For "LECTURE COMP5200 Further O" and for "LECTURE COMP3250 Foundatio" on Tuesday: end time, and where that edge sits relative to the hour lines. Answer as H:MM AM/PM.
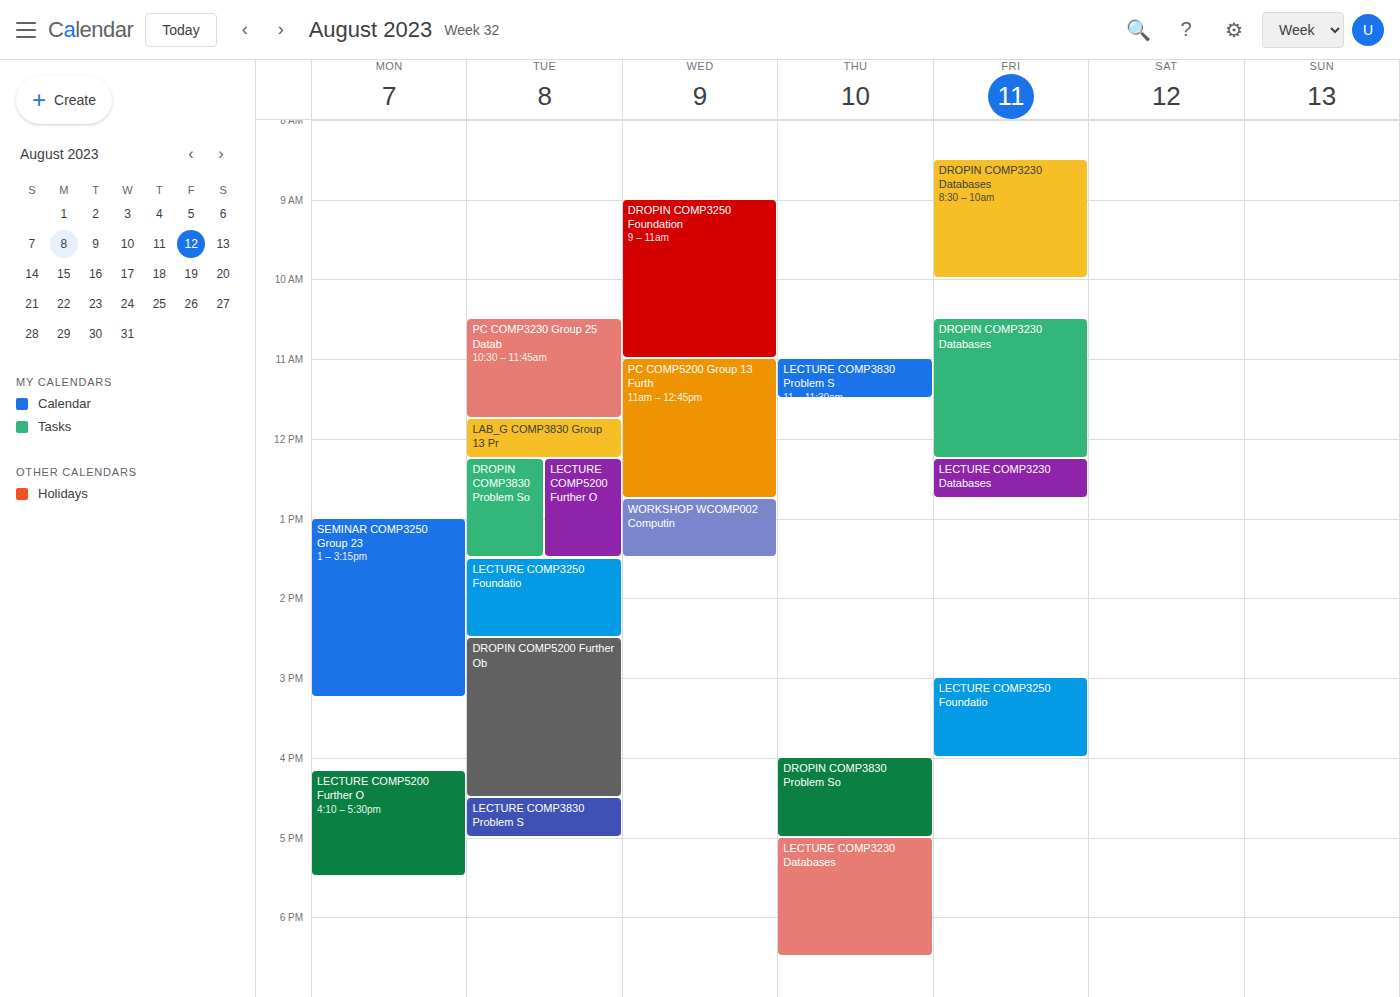
"LECTURE COMP5200 Further O": 1:30 PM, halfway between the 1 PM and 2 PM lines. "LECTURE COMP3250 Foundatio": 2:30 PM, halfway between the 2 PM and 3 PM lines.